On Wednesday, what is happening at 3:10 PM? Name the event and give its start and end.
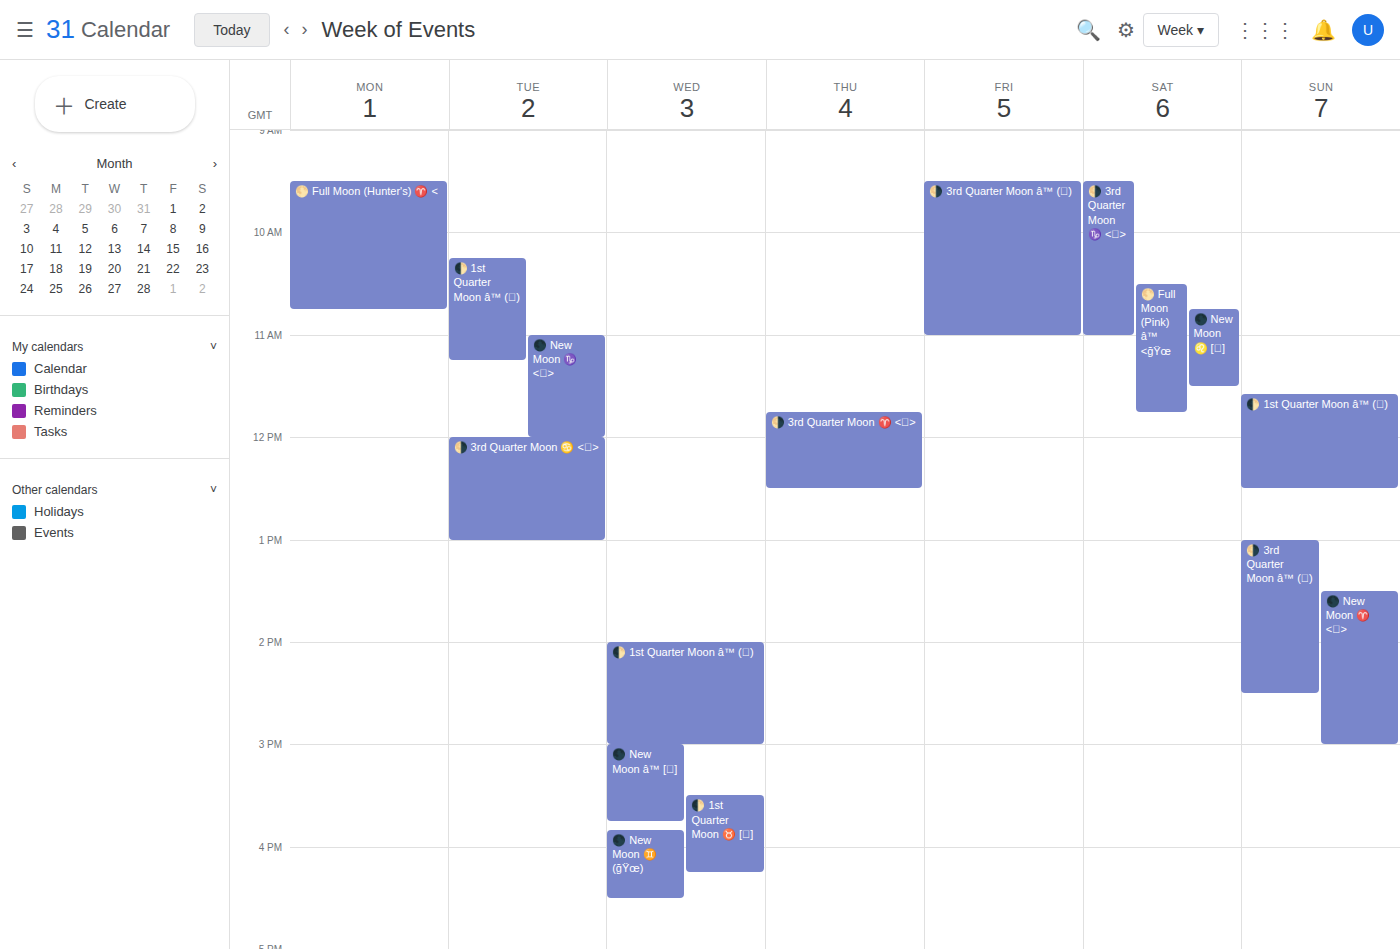
"🌑 New Moon â™ [🜄]", 3:00 PM to 3:45 PM